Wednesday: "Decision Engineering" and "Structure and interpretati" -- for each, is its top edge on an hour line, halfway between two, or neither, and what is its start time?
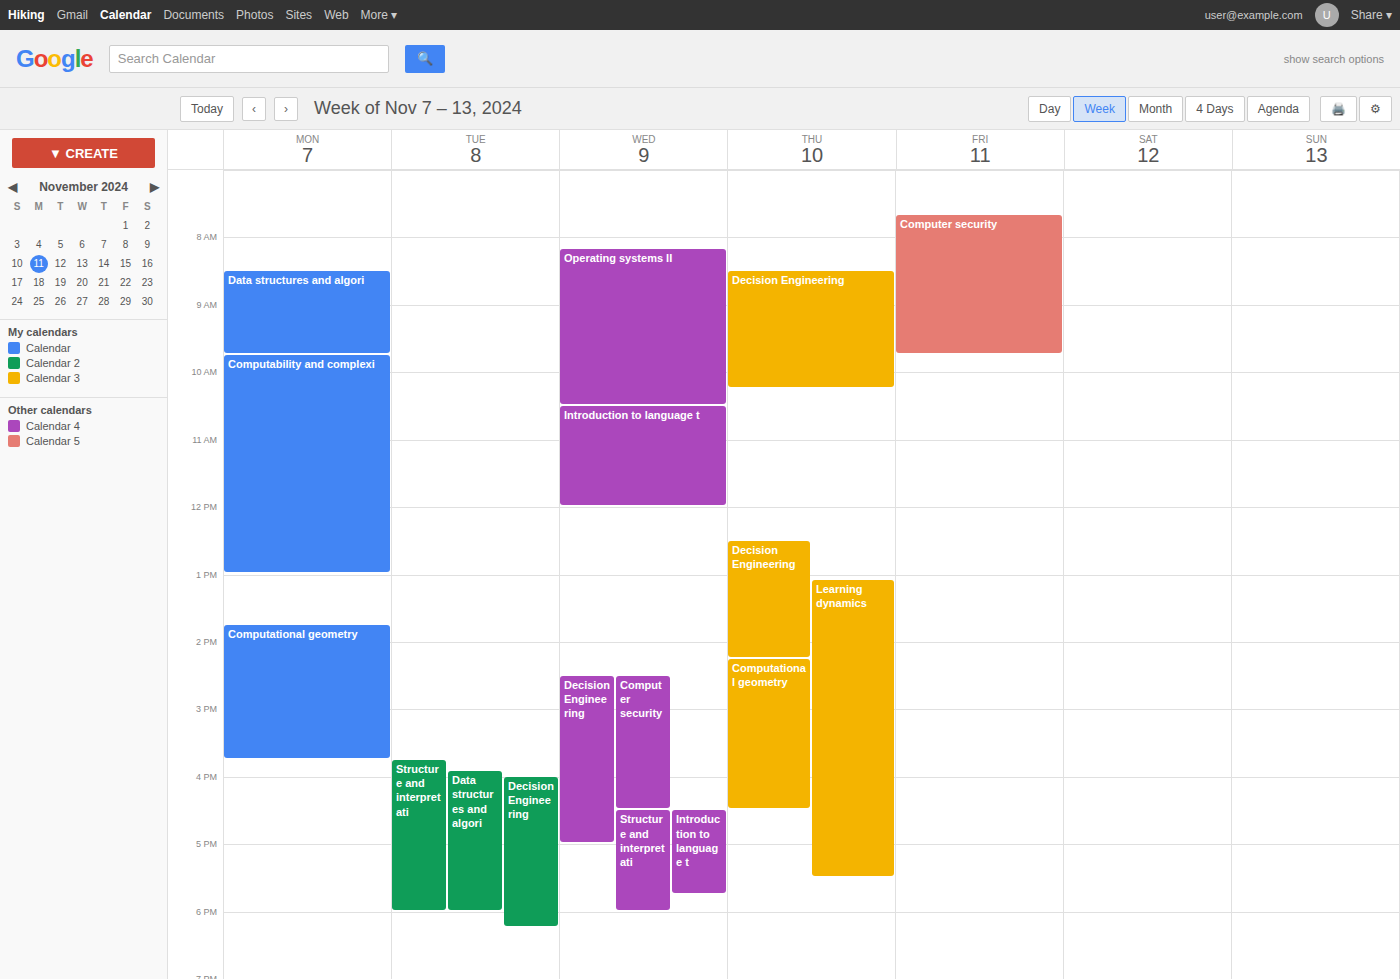
"Decision Engineering": 2:30 PM, halfway between the 2 PM and 3 PM lines. "Structure and interpretati": 4:30 PM, halfway between the 4 PM and 5 PM lines.